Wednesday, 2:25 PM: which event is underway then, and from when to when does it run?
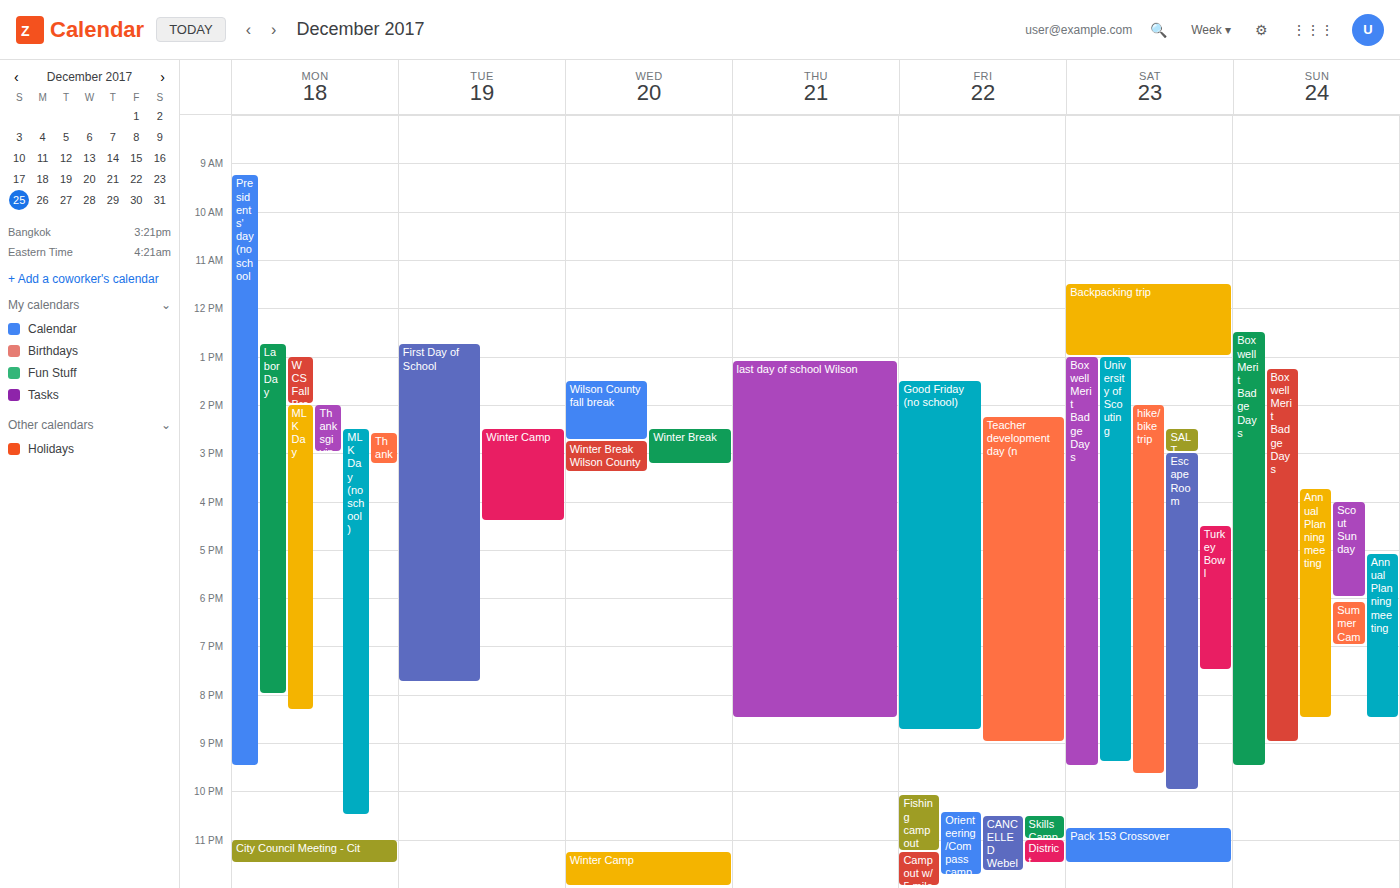
"Wilson County fall break", 1:30 PM to 2:45 PM